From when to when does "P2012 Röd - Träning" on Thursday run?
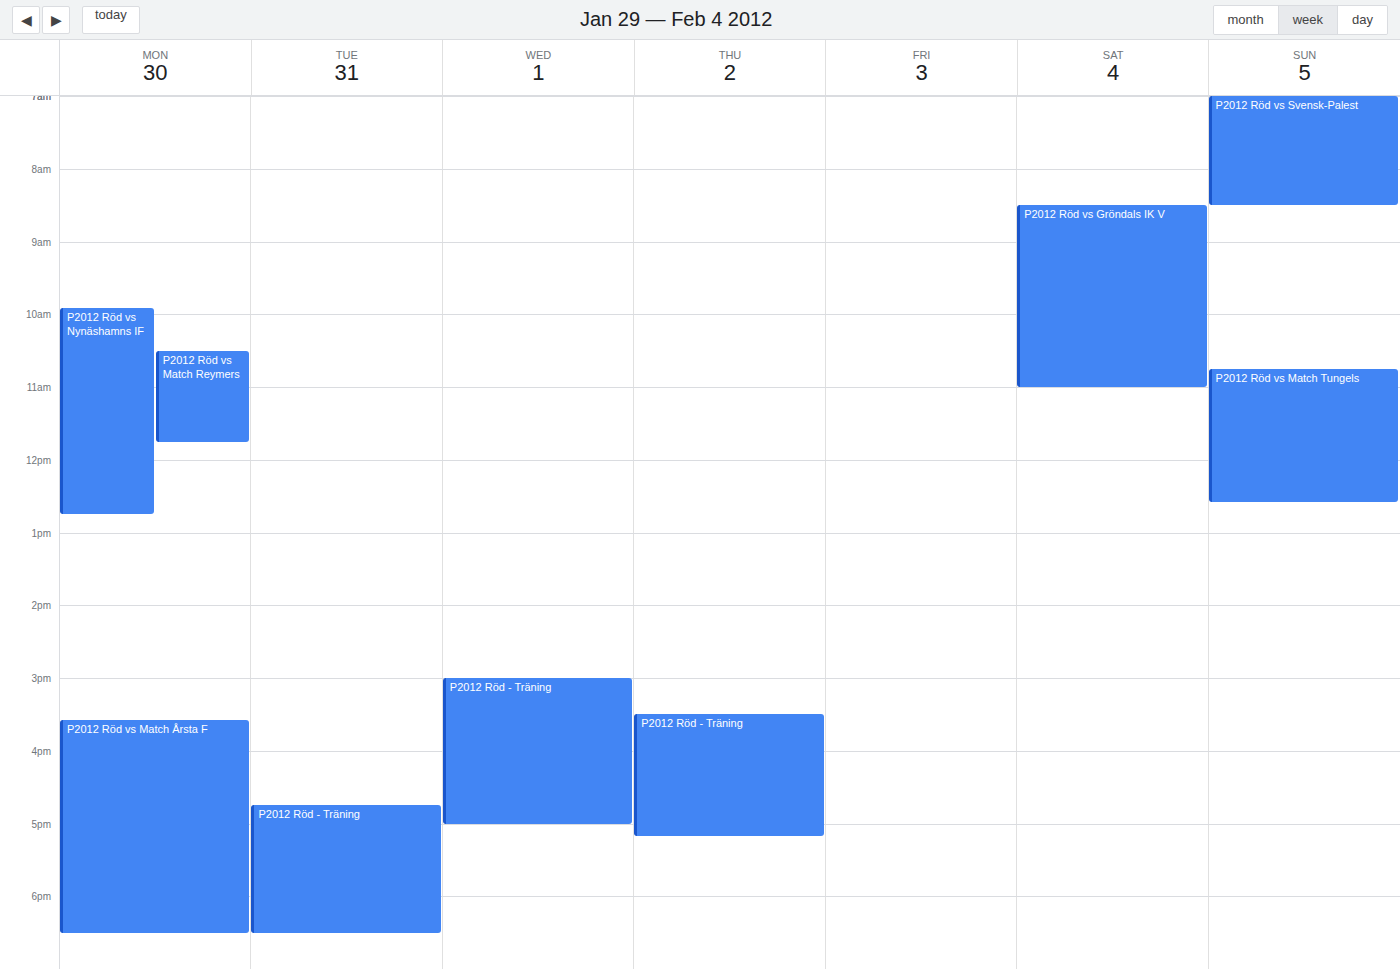
3:30 PM to 5:10 PM